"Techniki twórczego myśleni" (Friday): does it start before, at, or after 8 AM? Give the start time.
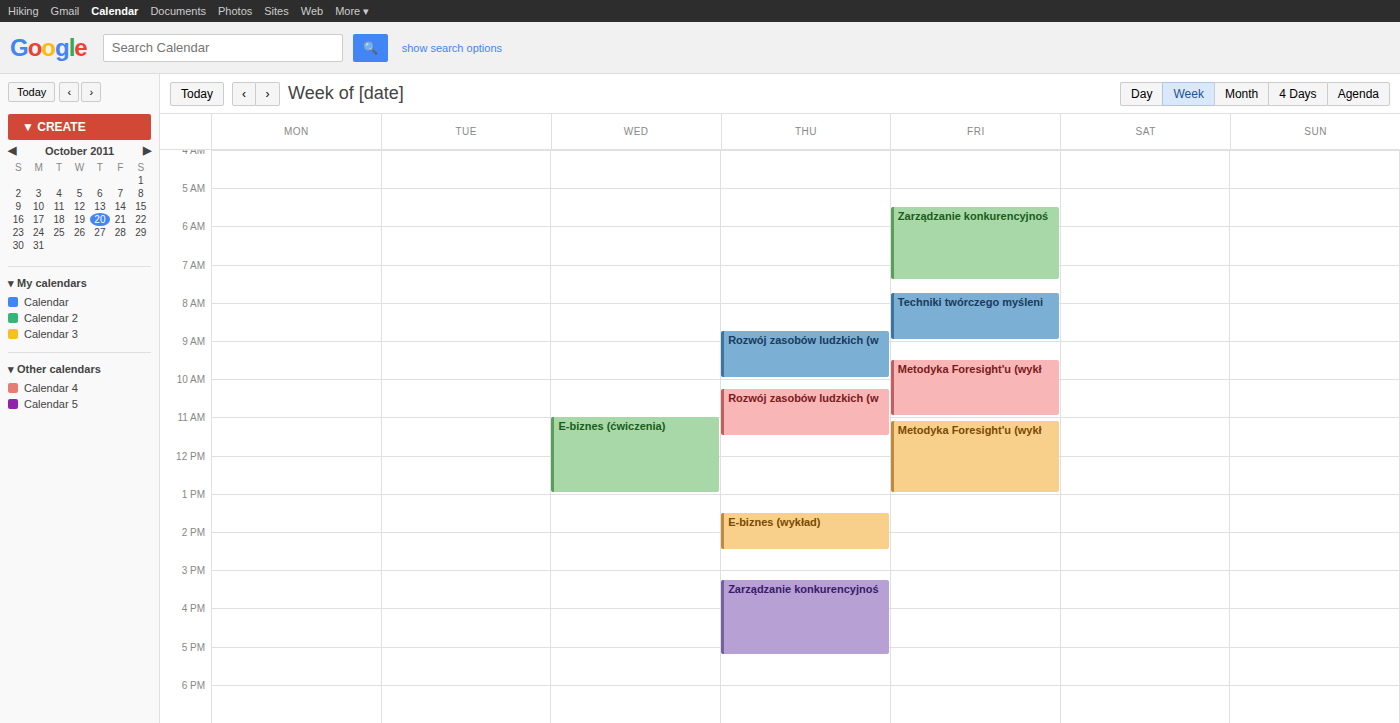
7:45 AM -- before 8 AM, 15 minutes above the 8 AM line.